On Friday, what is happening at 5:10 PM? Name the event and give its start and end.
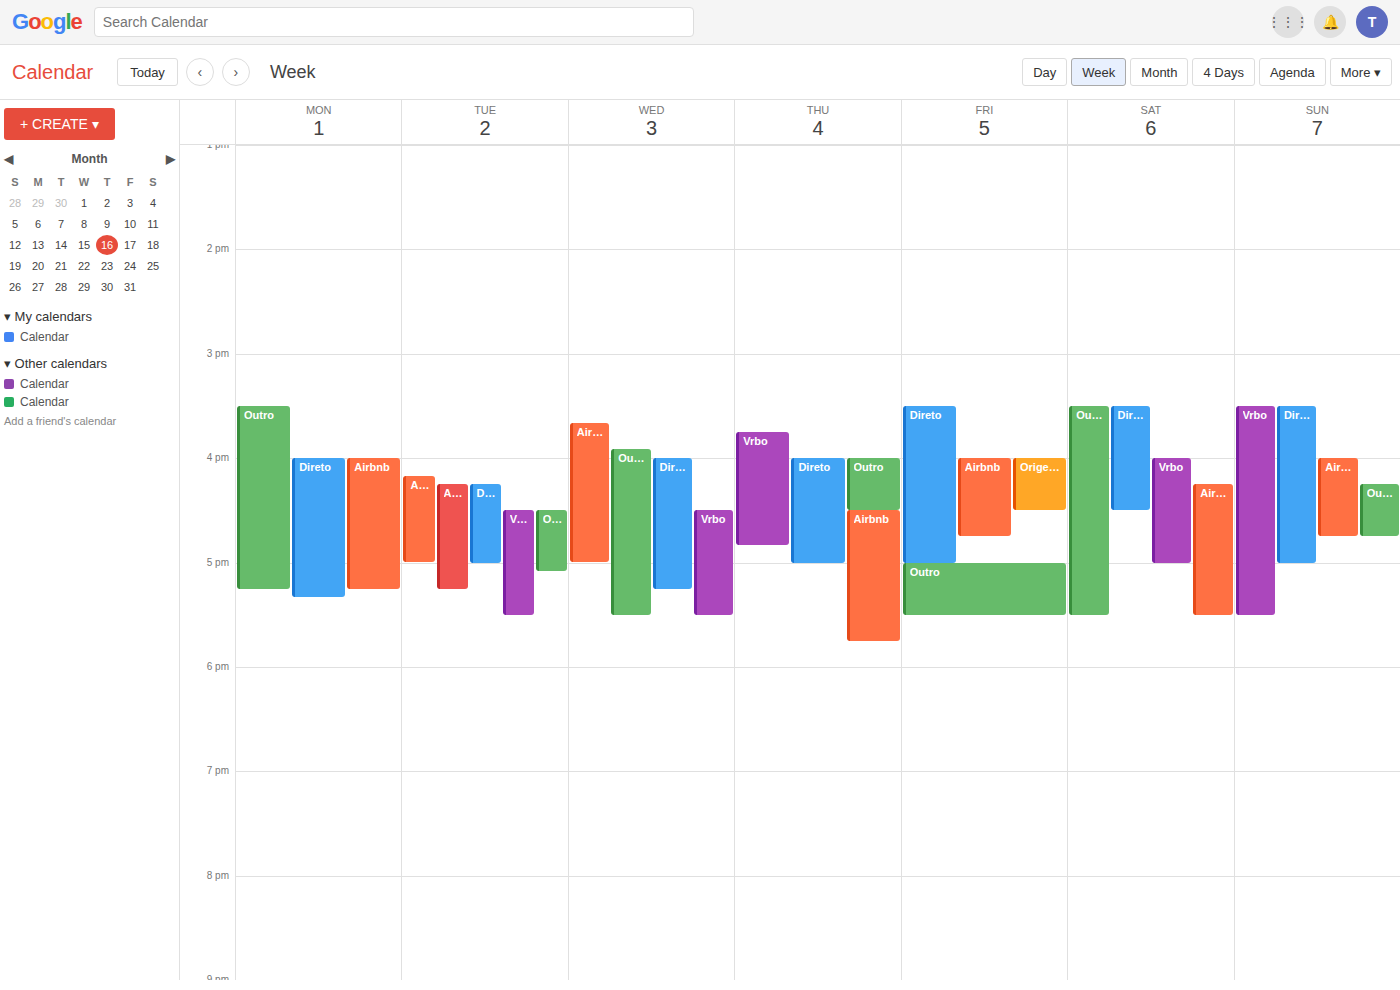
"Outro", 5:00 PM to 5:30 PM